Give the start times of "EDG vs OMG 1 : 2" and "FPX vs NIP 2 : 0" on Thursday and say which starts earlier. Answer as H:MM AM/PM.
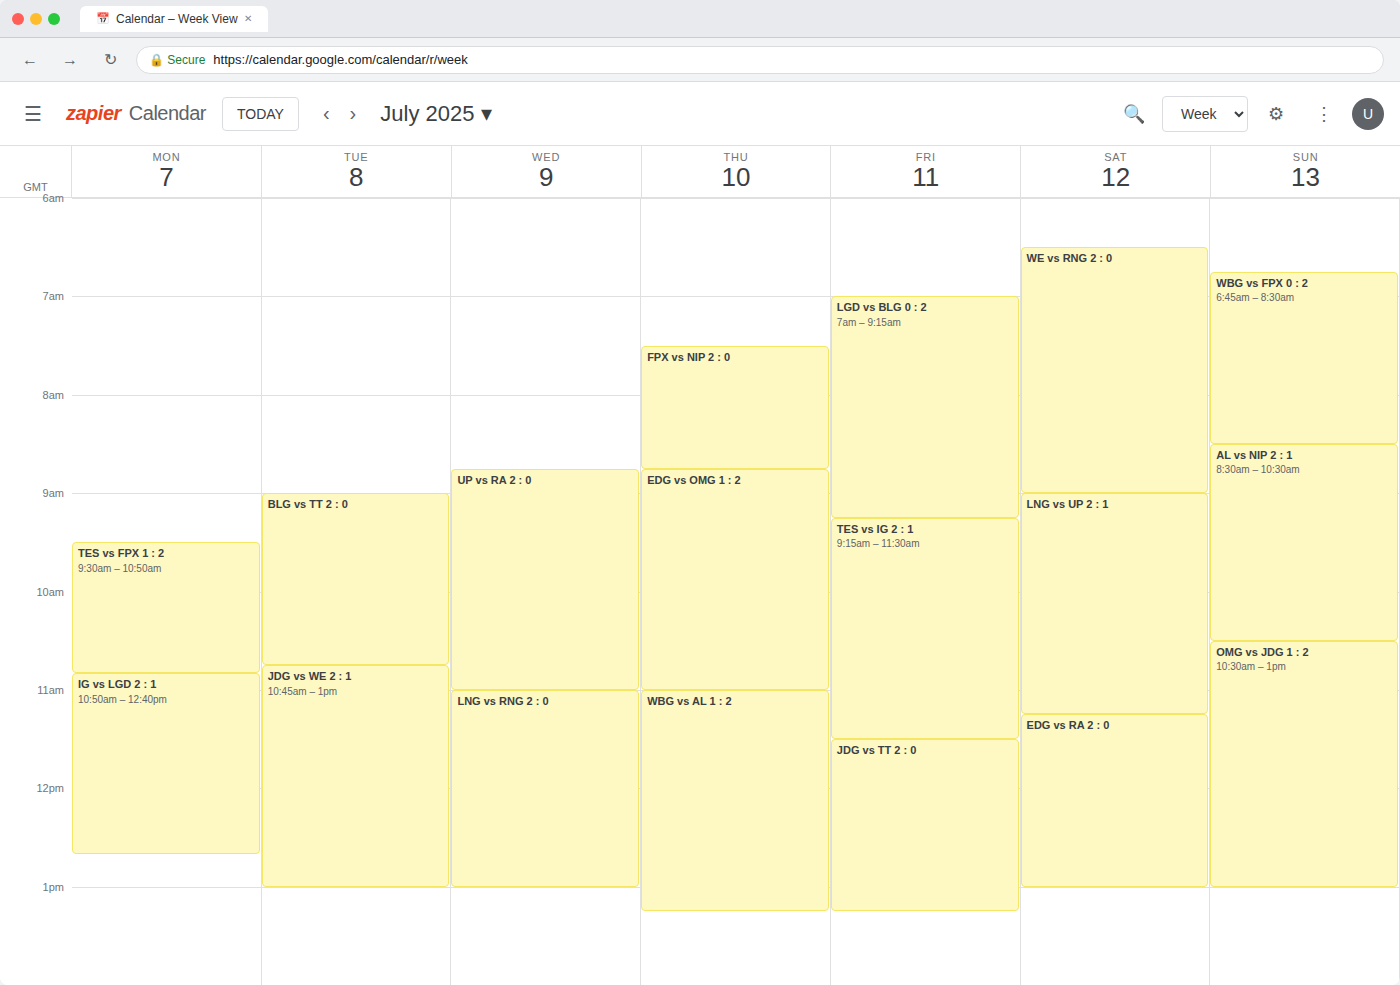
"FPX vs NIP 2 : 0" 7:30 AM; "EDG vs OMG 1 : 2" 8:45 AM.